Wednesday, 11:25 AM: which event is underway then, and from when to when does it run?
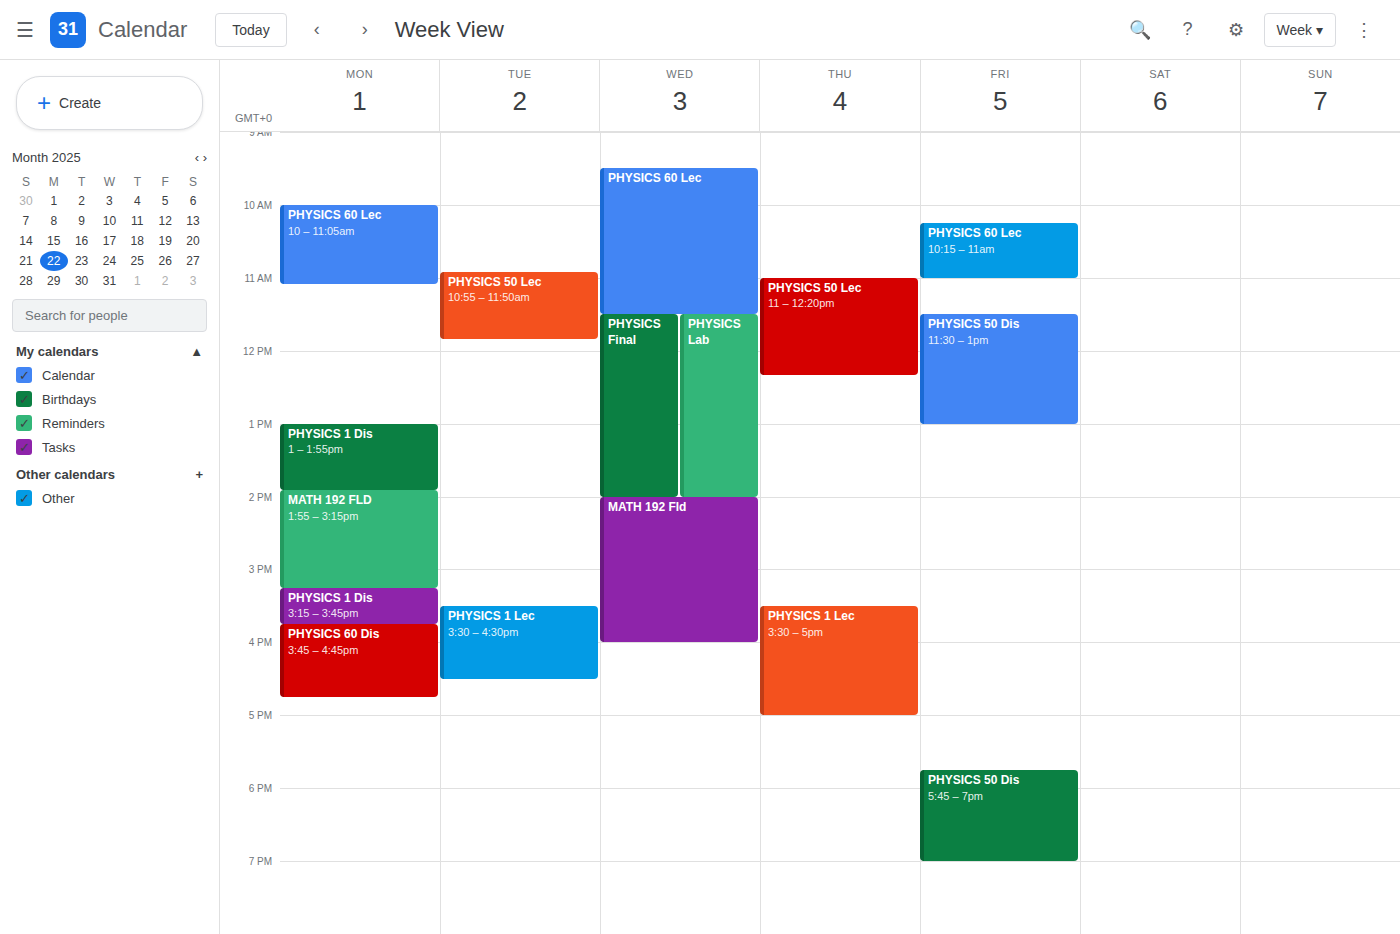
"PHYSICS 60 Lec", 9:30 AM to 11:30 AM